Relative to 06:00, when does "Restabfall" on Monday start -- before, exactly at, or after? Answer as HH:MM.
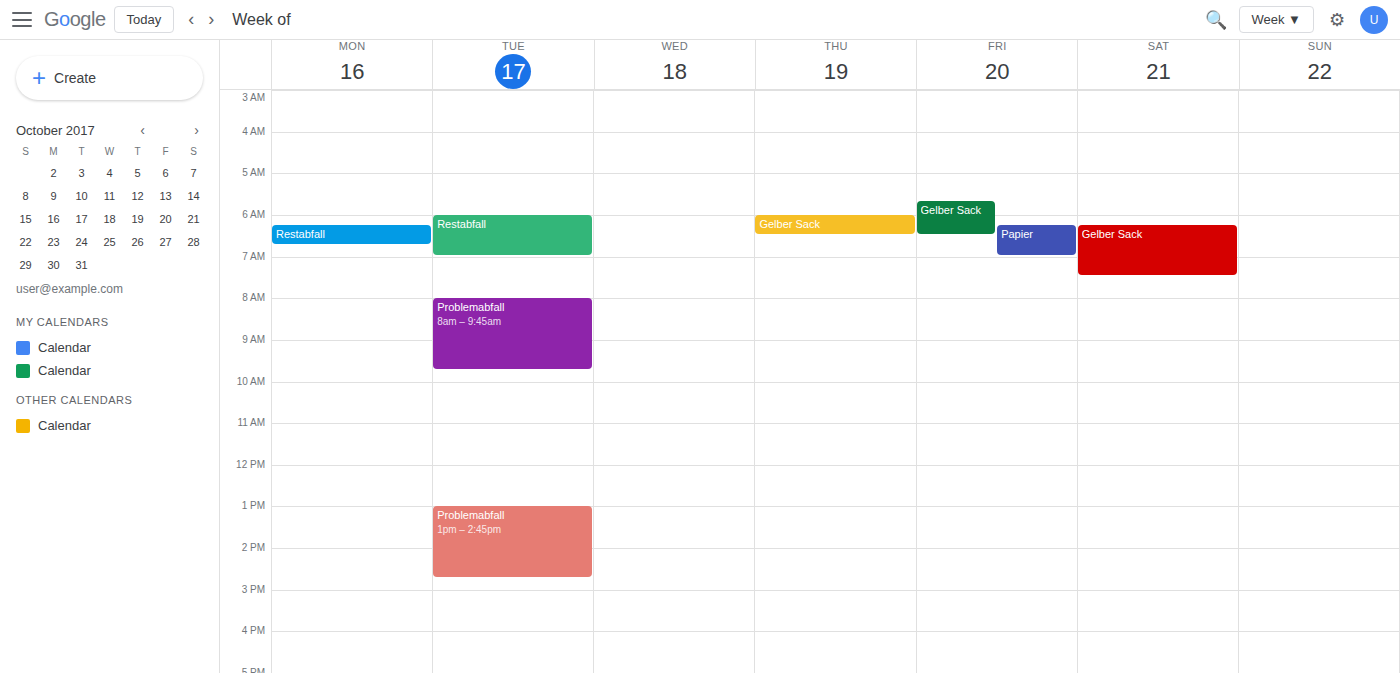
06:15 -- after 06:00, 15 minutes below the 06:00 line.